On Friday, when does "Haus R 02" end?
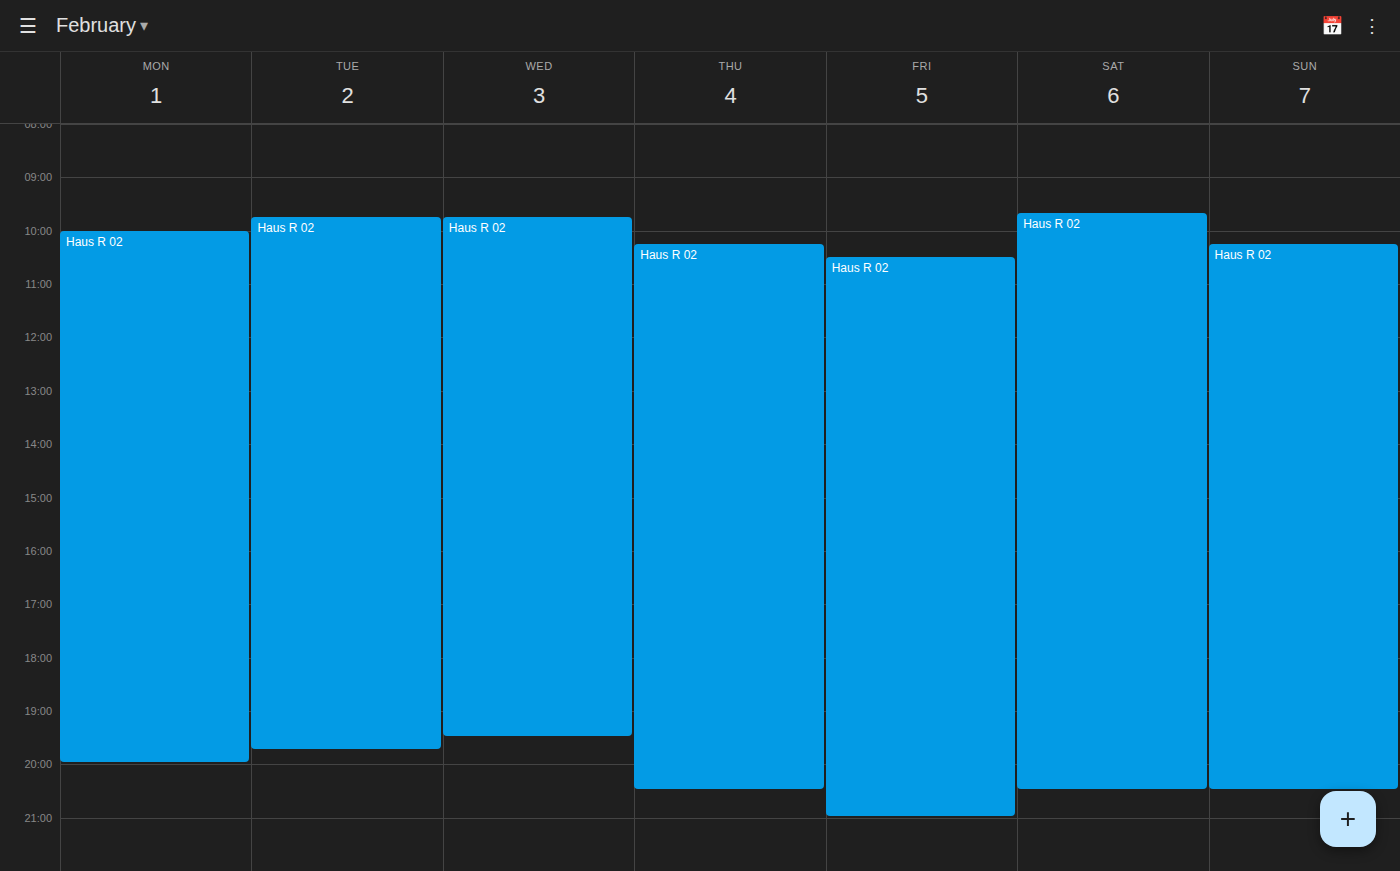
21:00